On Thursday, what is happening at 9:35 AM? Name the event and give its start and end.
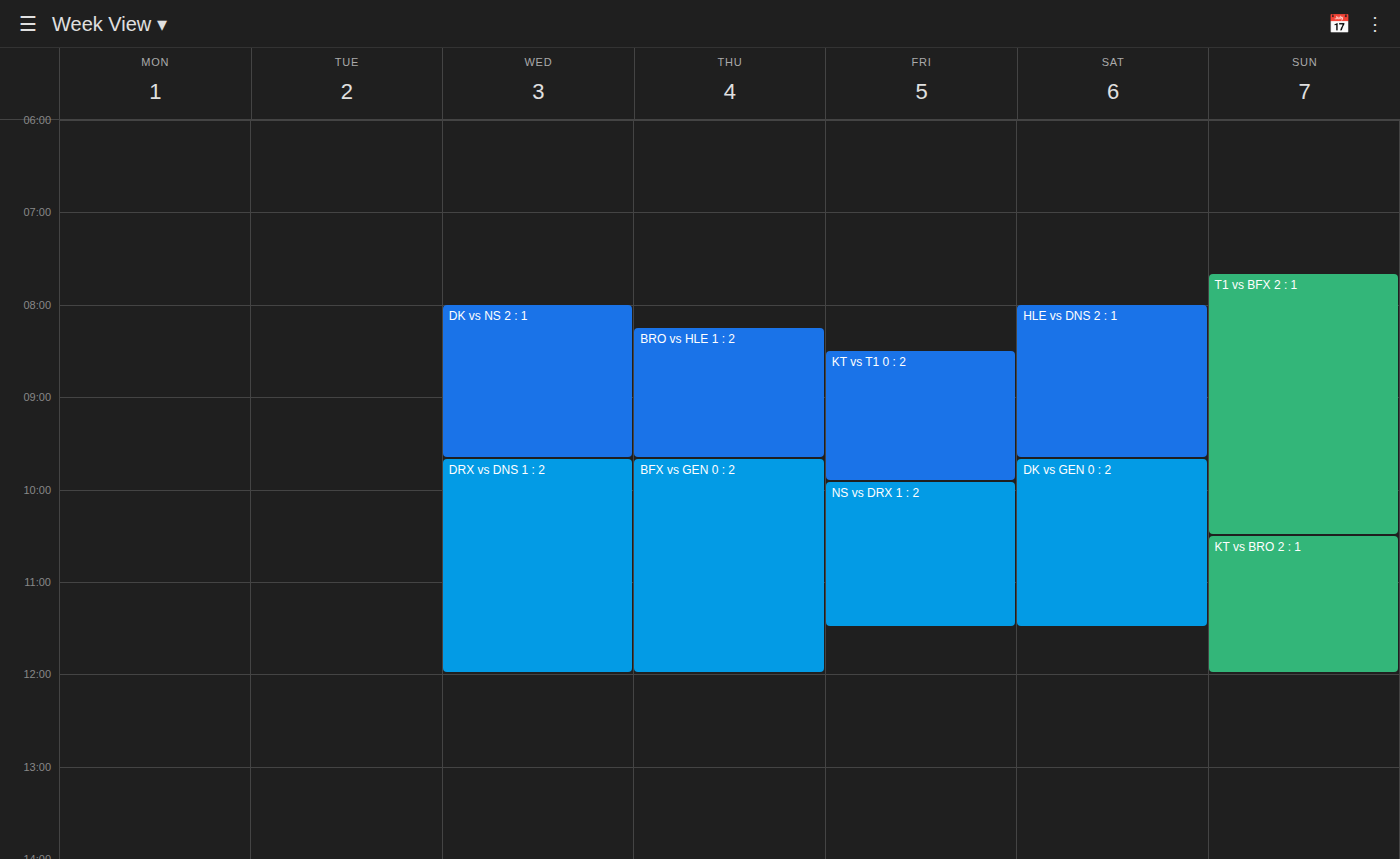
"BRO vs HLE 1 : 2", 8:15 AM to 9:40 AM